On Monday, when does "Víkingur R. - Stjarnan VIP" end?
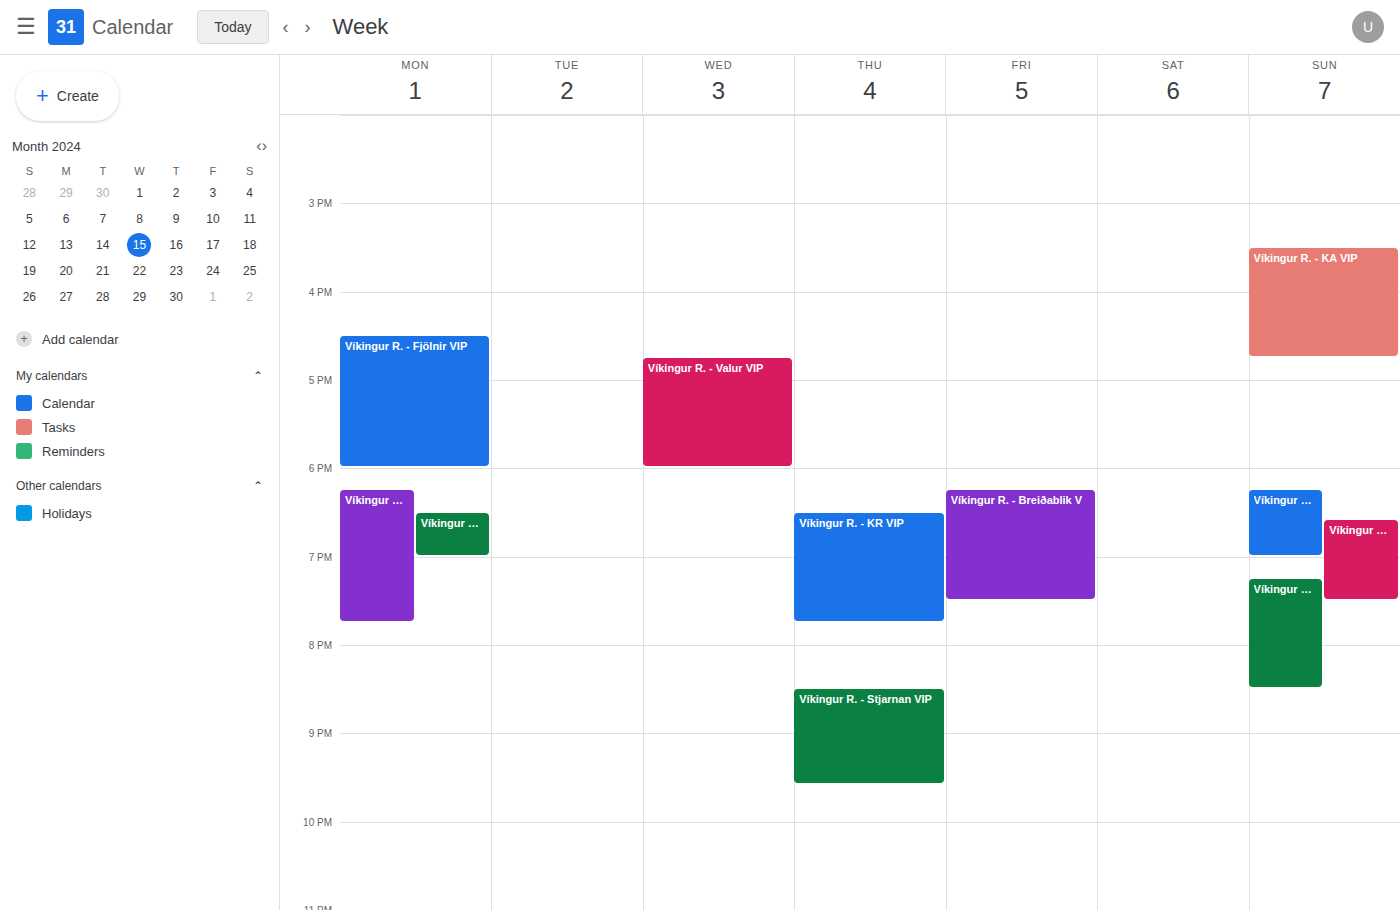
7:45 PM